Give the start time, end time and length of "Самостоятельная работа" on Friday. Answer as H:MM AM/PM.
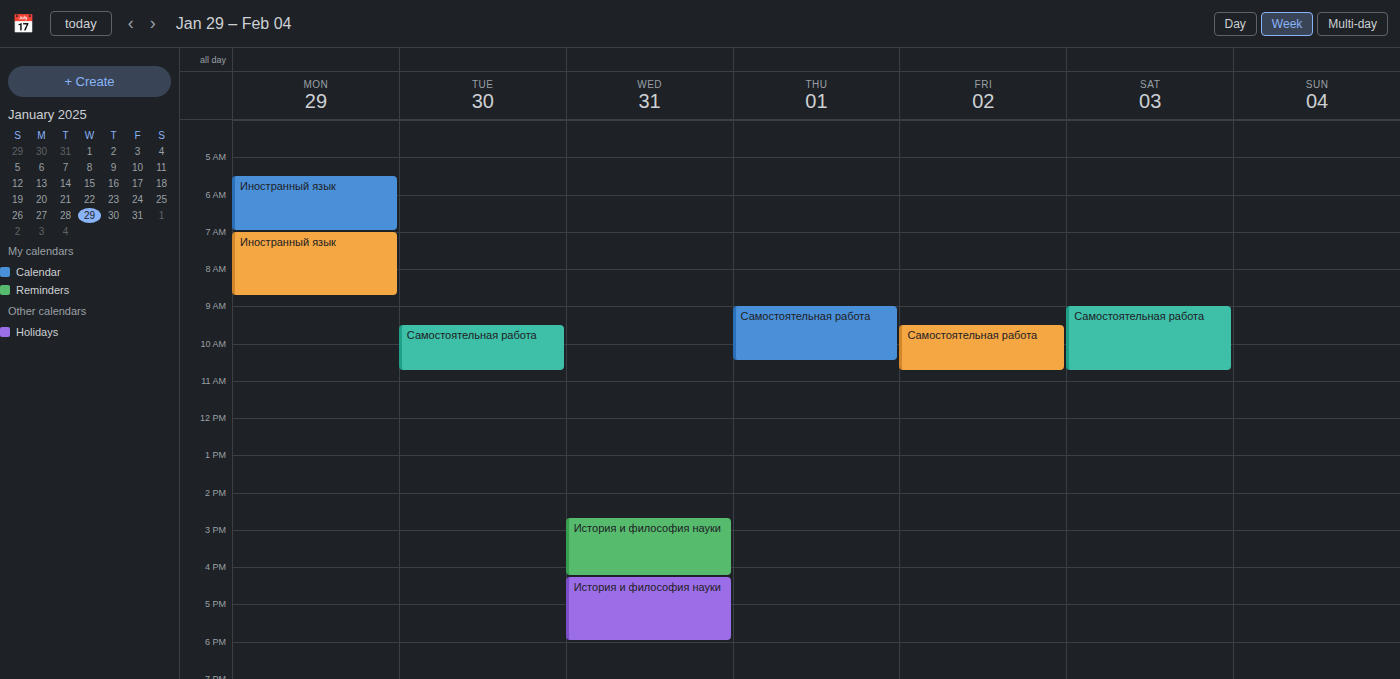
9:30 AM to 10:45 AM, 1 hour 15 minutes